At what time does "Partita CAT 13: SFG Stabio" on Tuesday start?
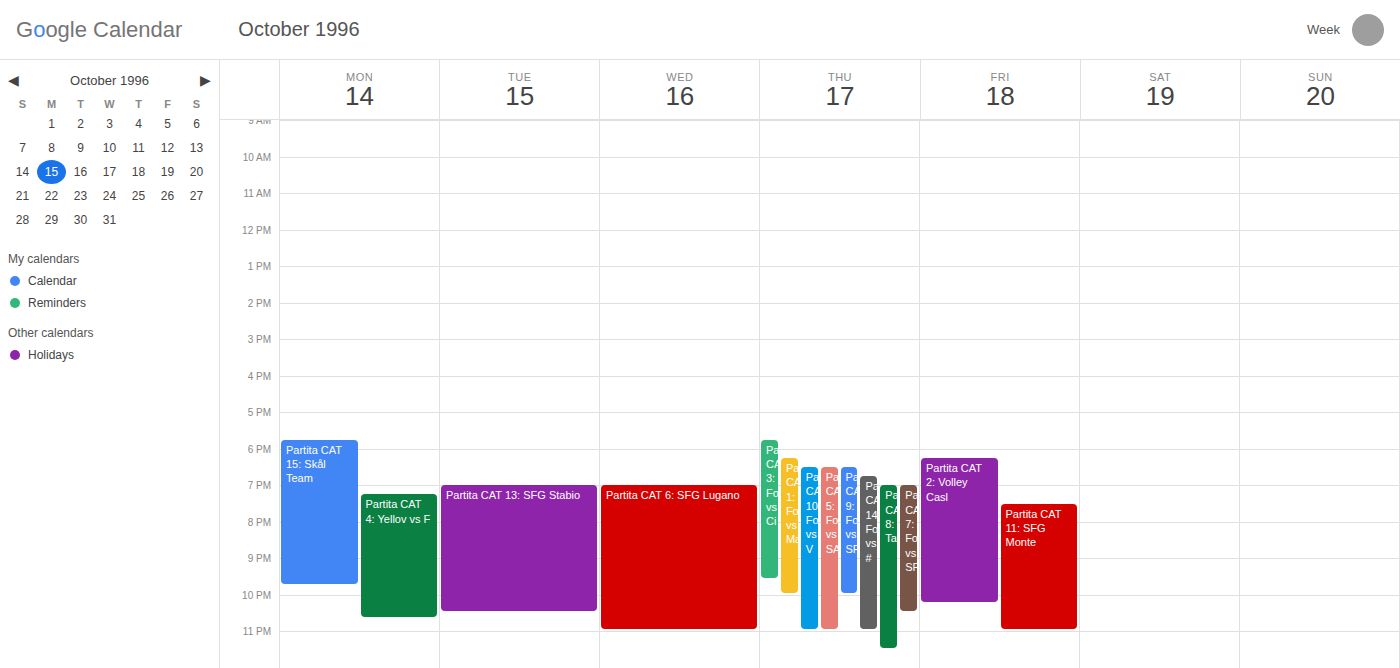
7:00 PM